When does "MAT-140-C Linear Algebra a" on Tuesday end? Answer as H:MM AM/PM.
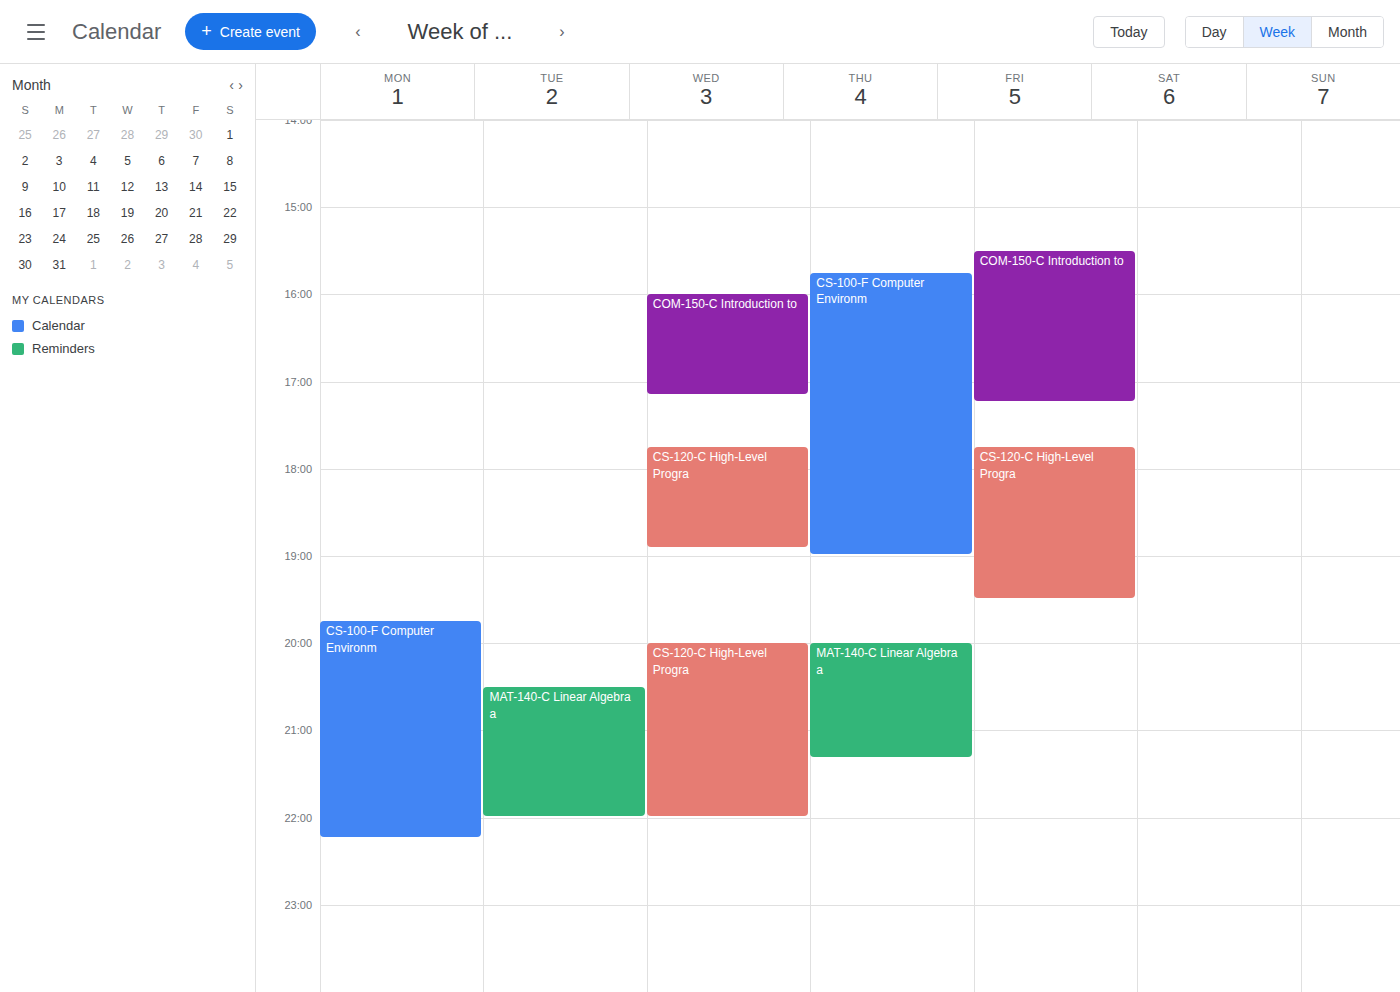
10:00 PM